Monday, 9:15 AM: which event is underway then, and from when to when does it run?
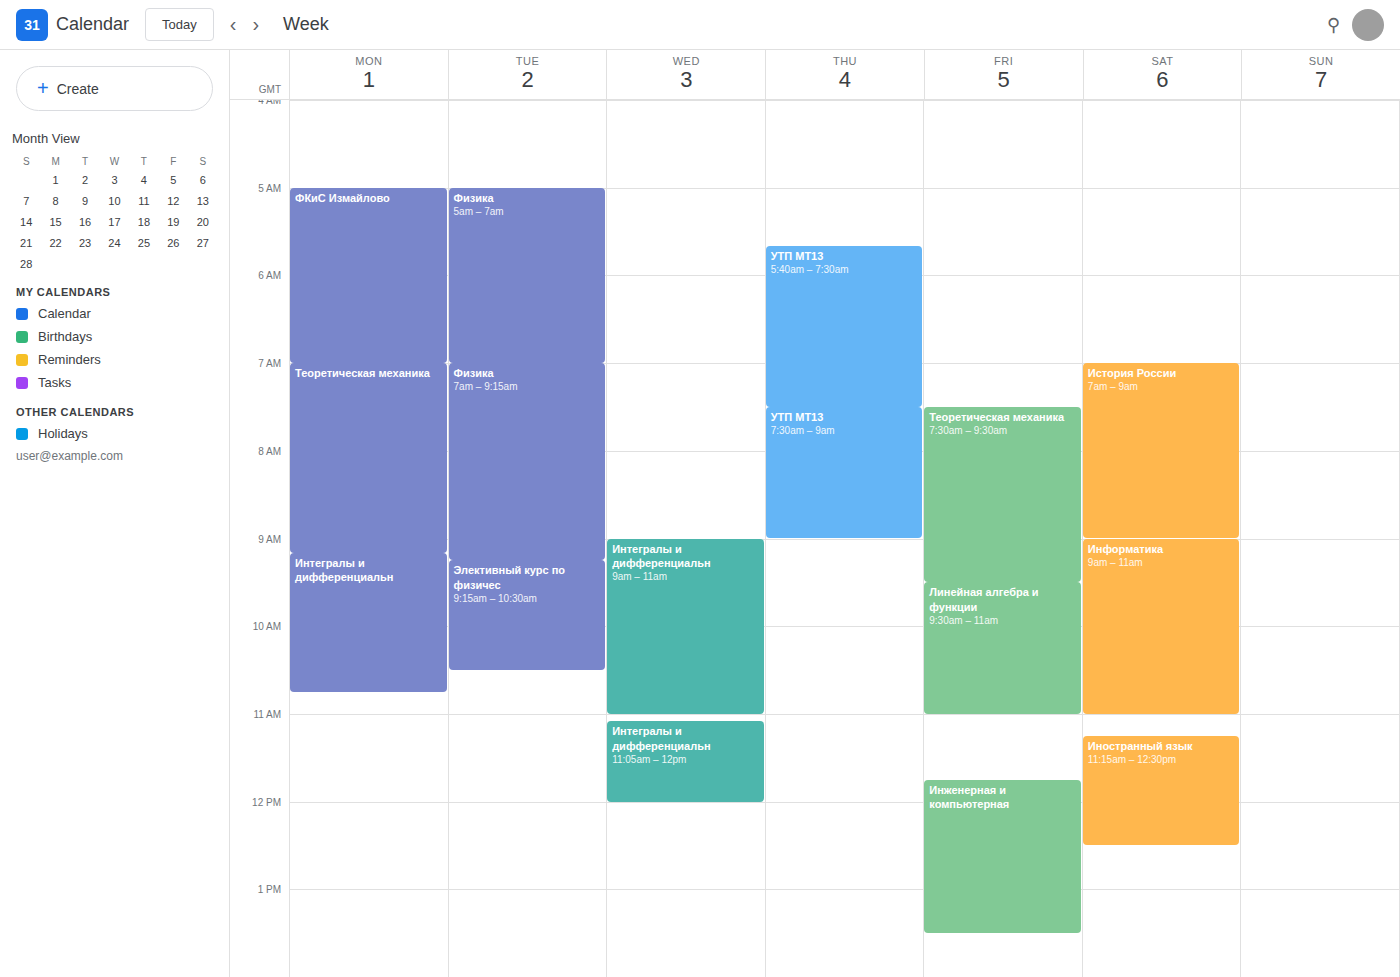
"Интегралы и дифференциальн", 9:10 AM to 10:45 AM